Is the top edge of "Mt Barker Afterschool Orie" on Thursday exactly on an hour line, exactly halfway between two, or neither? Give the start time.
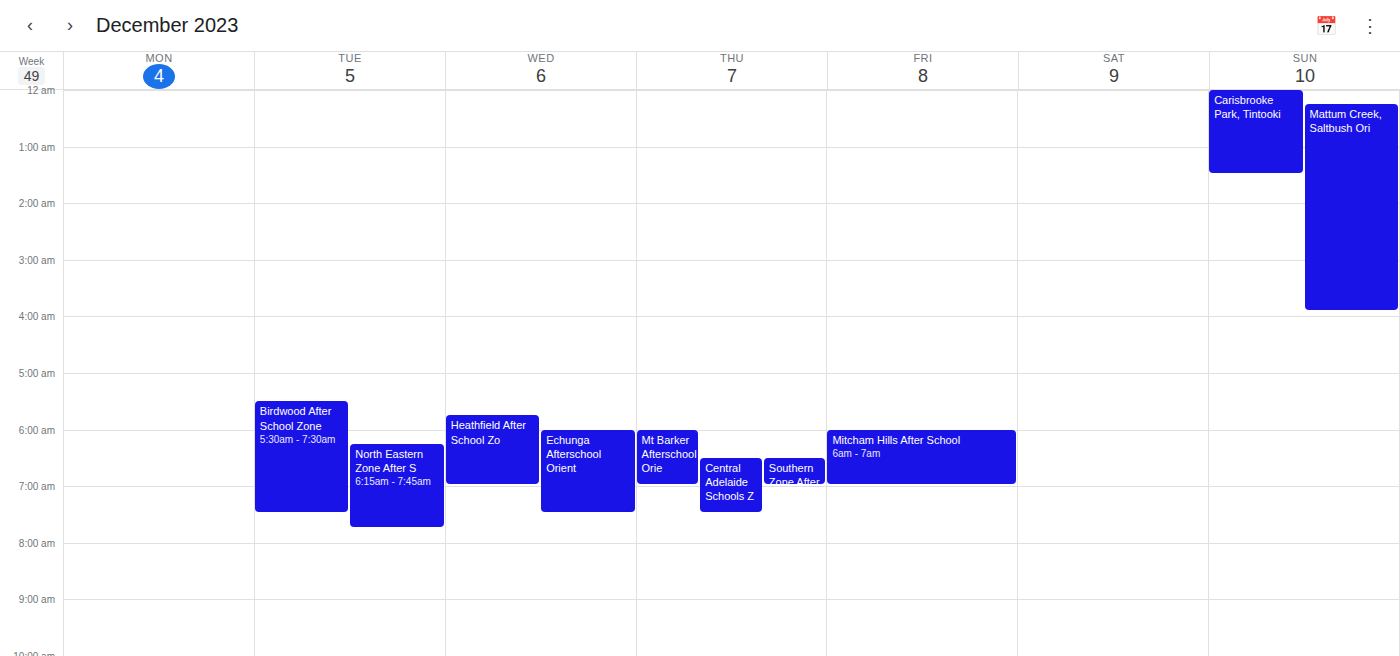
06:00 -- exactly on the 06:00 line.